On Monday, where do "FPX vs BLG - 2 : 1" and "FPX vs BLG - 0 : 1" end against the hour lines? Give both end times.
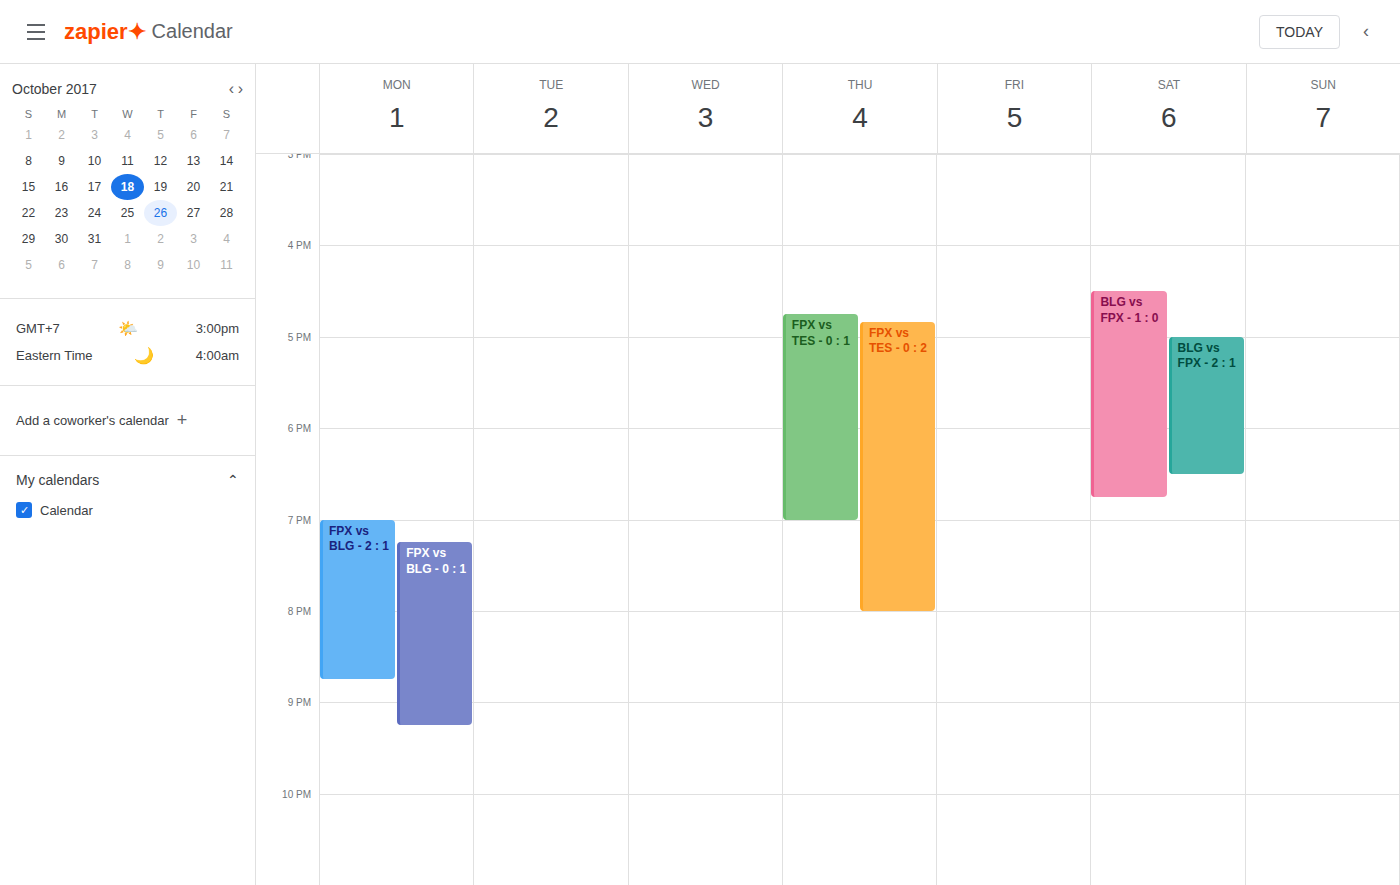
"FPX vs BLG - 2 : 1": 20:45, neither: three quarters of the way from the 20:00 line to the 21:00 line. "FPX vs BLG - 0 : 1": 21:15, neither: a quarter of the way from the 21:00 line to the 22:00 line.